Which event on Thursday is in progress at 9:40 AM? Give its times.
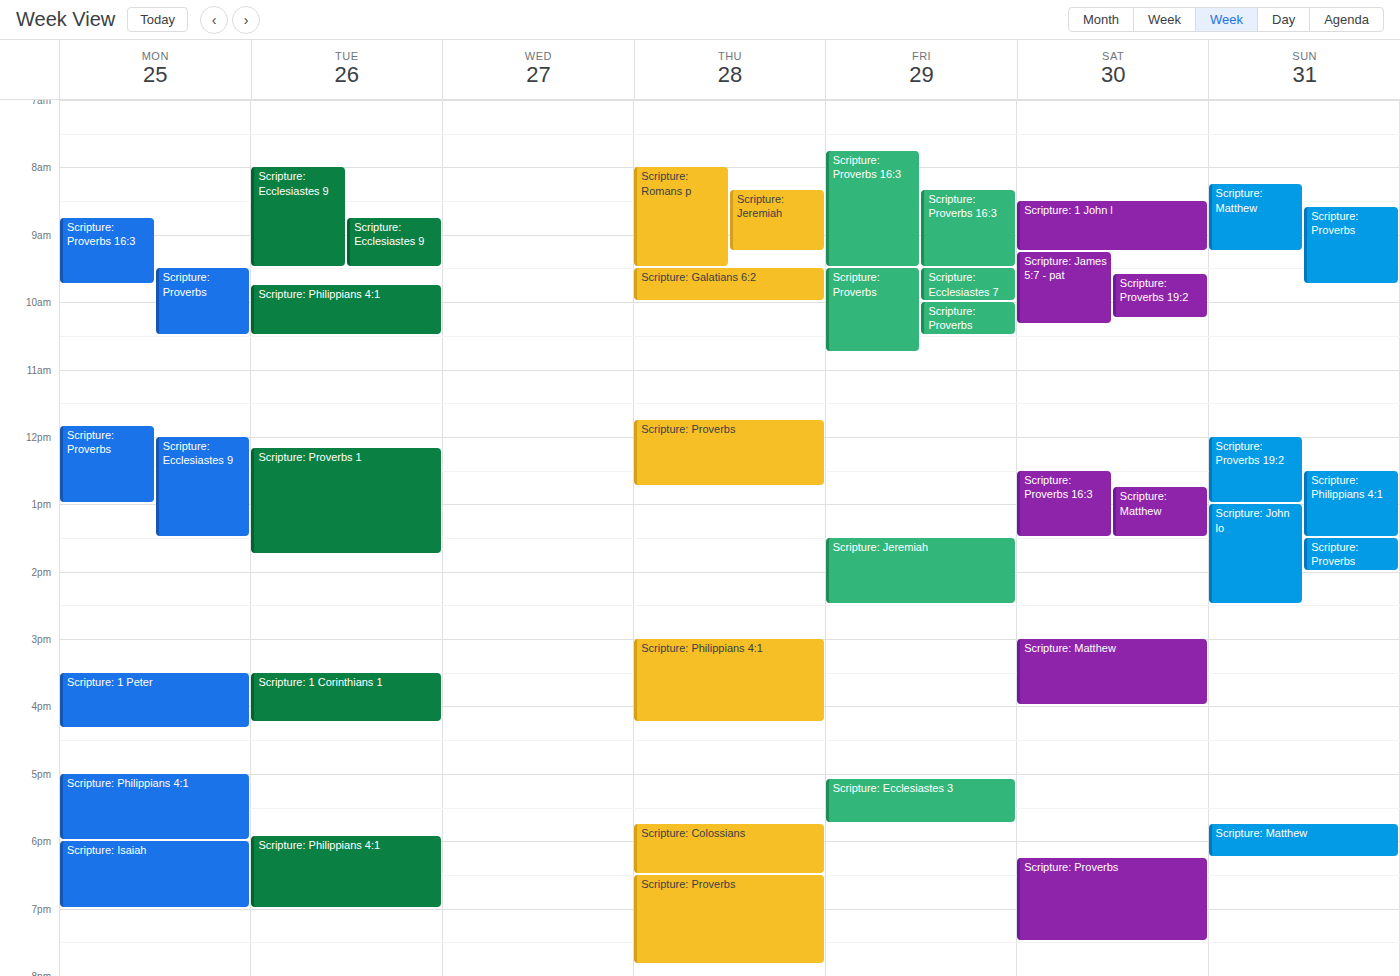
"Scripture: Galatians 6:2", 9:30 AM to 10:00 AM